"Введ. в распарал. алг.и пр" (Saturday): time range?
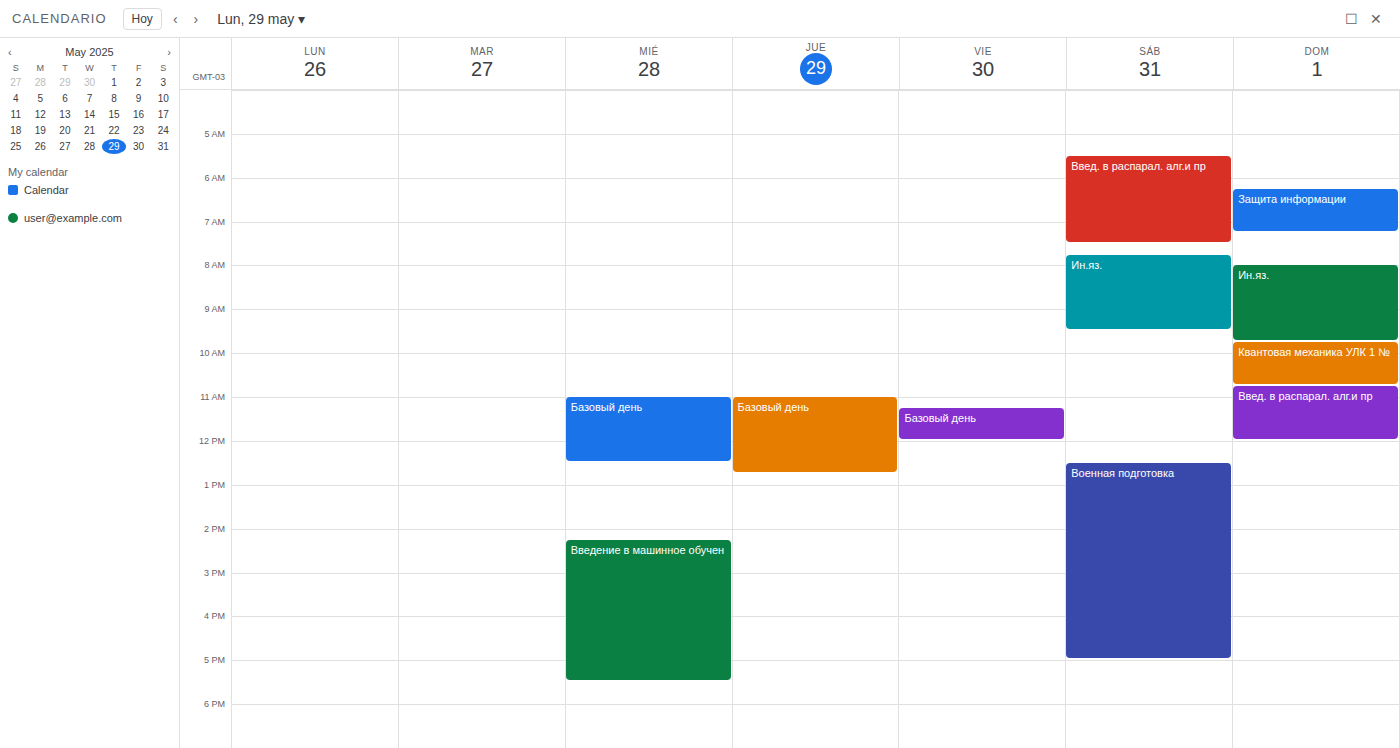
5:30 AM to 7:30 AM